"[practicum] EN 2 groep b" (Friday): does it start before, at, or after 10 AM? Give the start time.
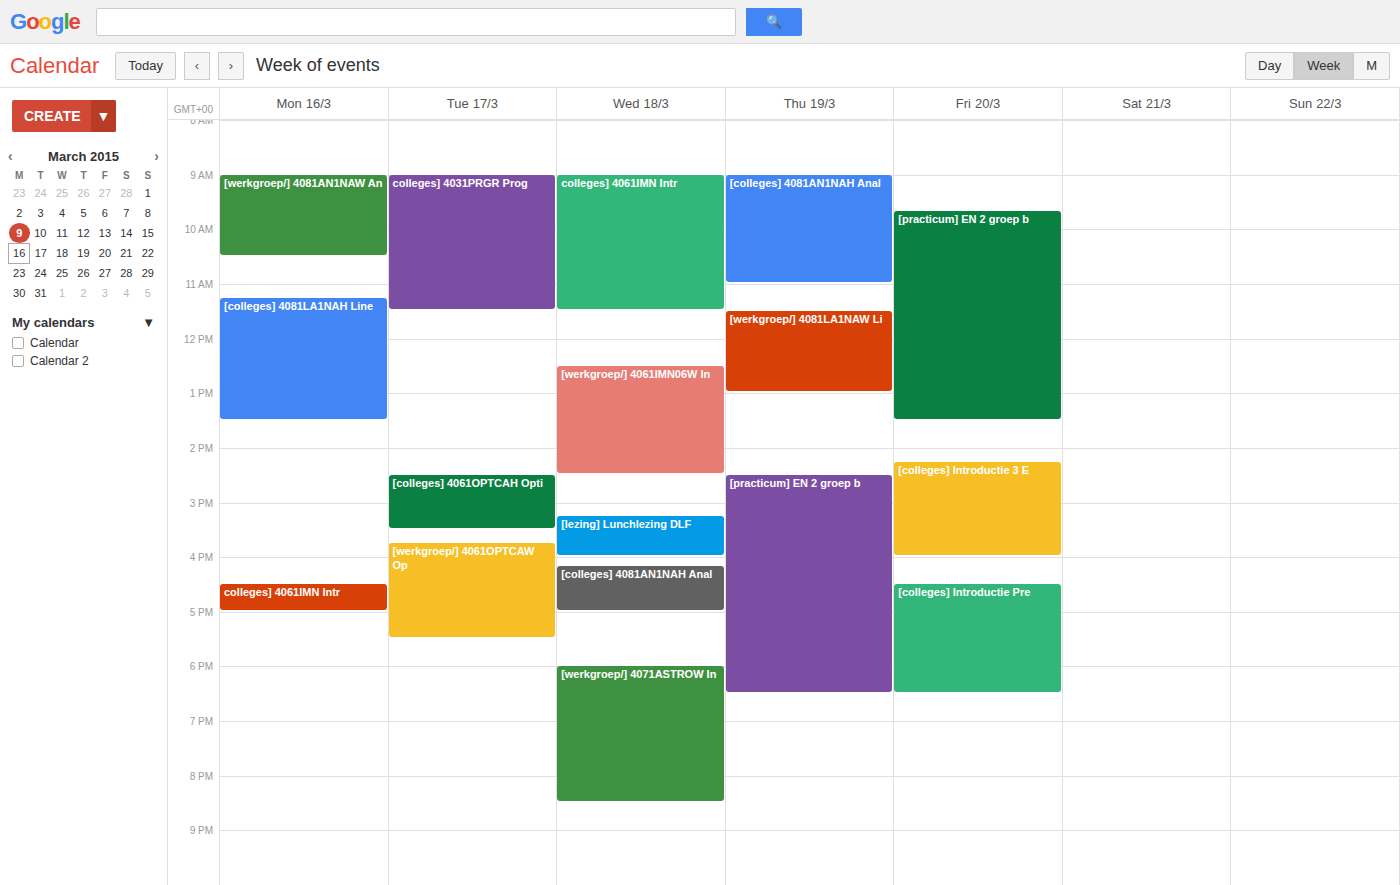
9:40 AM -- before 10 AM, 20 minutes above the 10 AM line.